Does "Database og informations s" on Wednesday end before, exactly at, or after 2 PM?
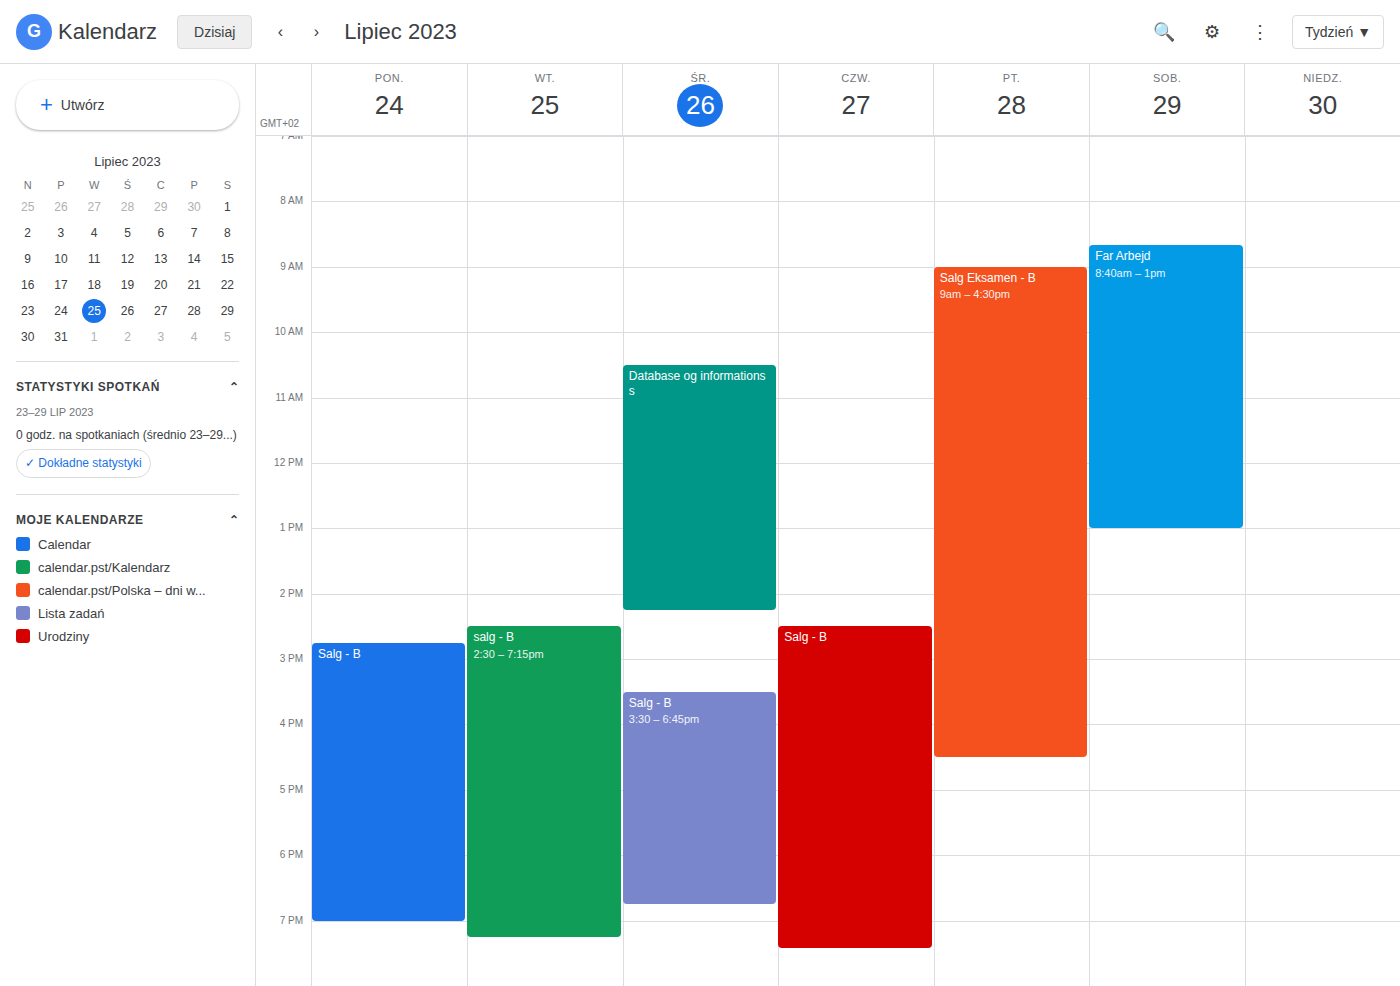
2:15 PM -- after 2 PM, 15 minutes below the 2 PM line.